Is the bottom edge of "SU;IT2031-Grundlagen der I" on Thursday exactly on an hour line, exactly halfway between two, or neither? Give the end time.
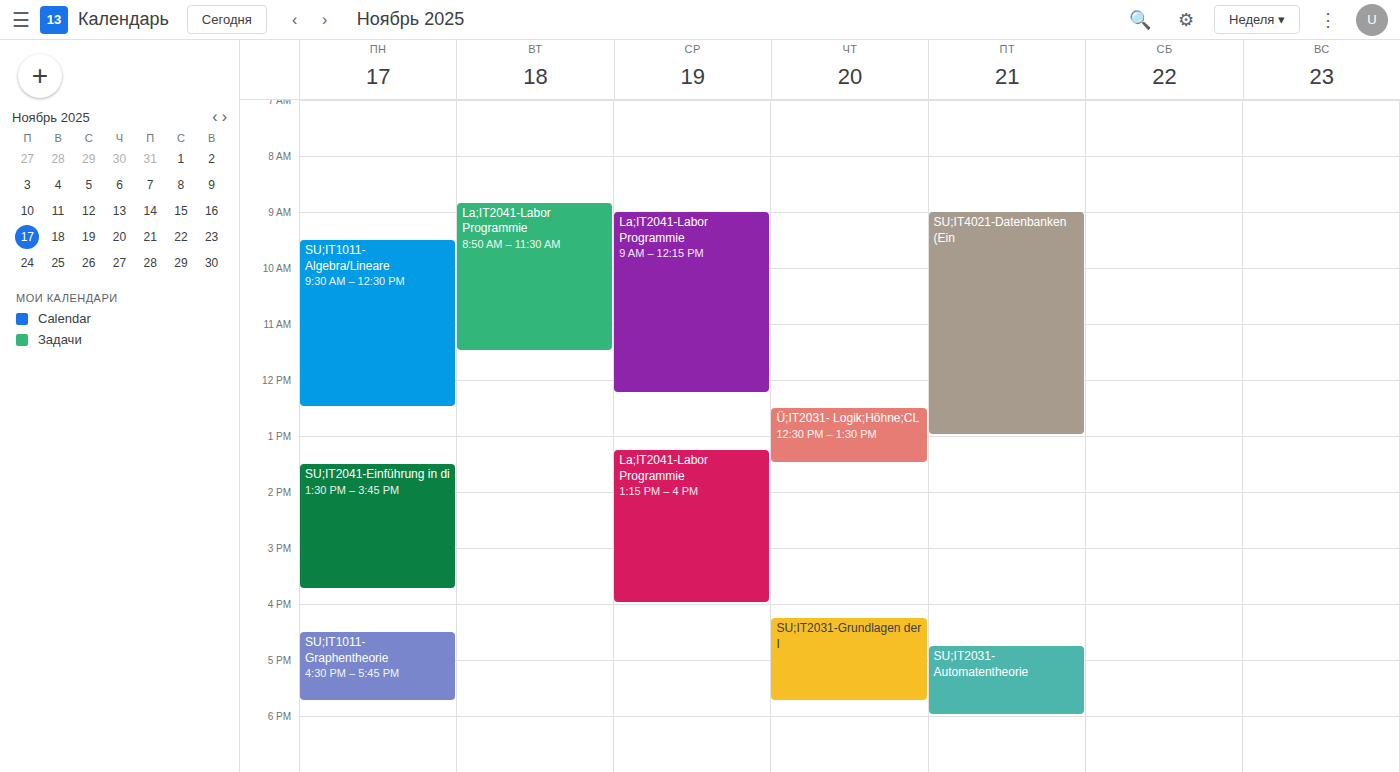
5:45 PM -- neither: three quarters of the way from the 5 PM line to the 6 PM line.